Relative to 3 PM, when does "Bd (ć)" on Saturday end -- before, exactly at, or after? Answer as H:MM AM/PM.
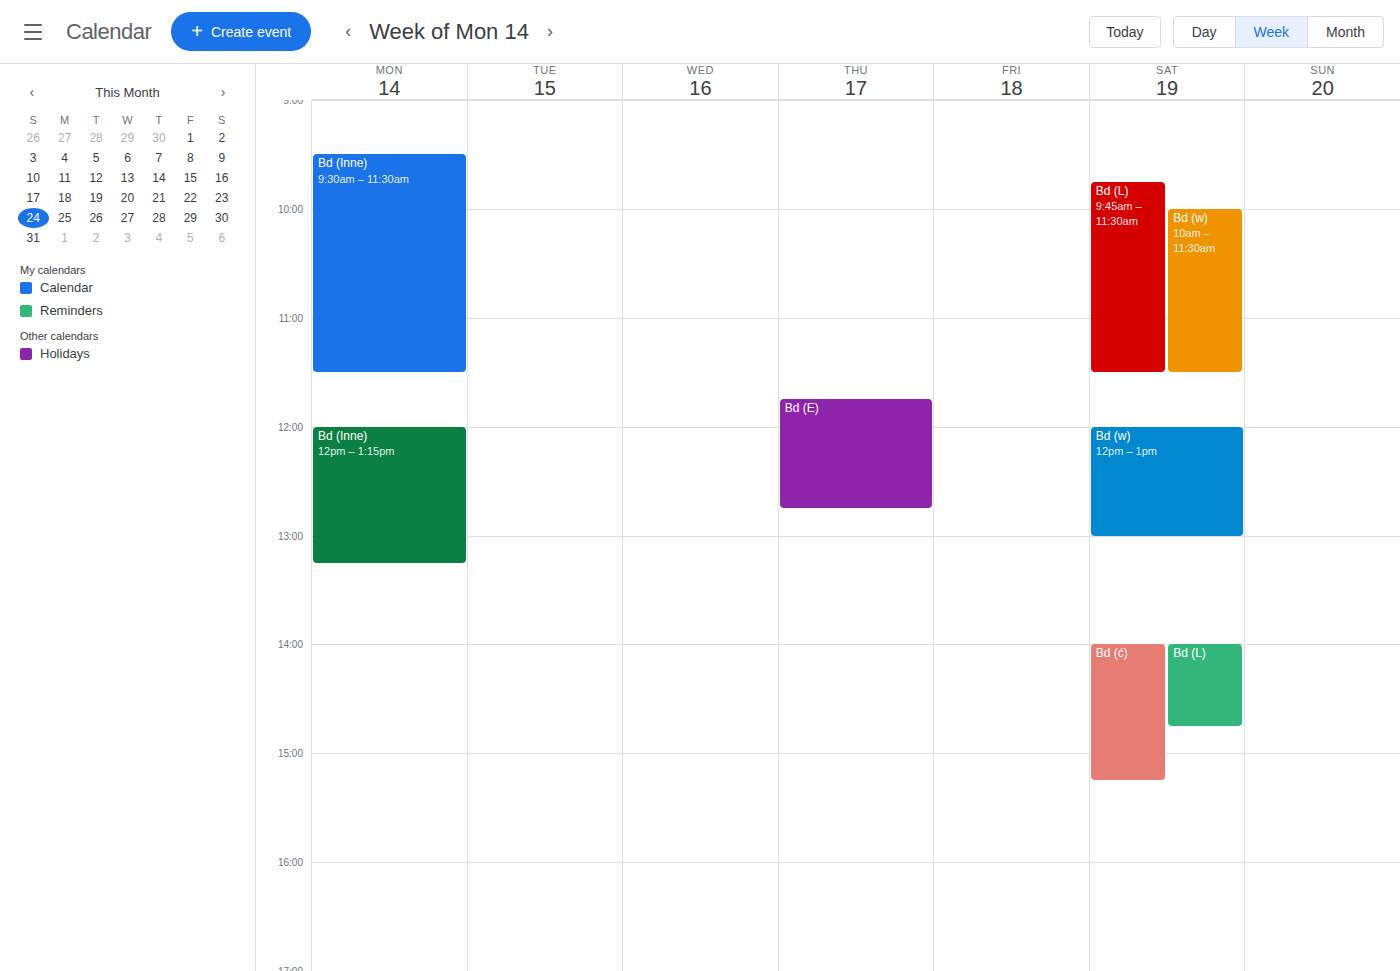
3:15 PM -- after 3 PM, 15 minutes below the 3 PM line.